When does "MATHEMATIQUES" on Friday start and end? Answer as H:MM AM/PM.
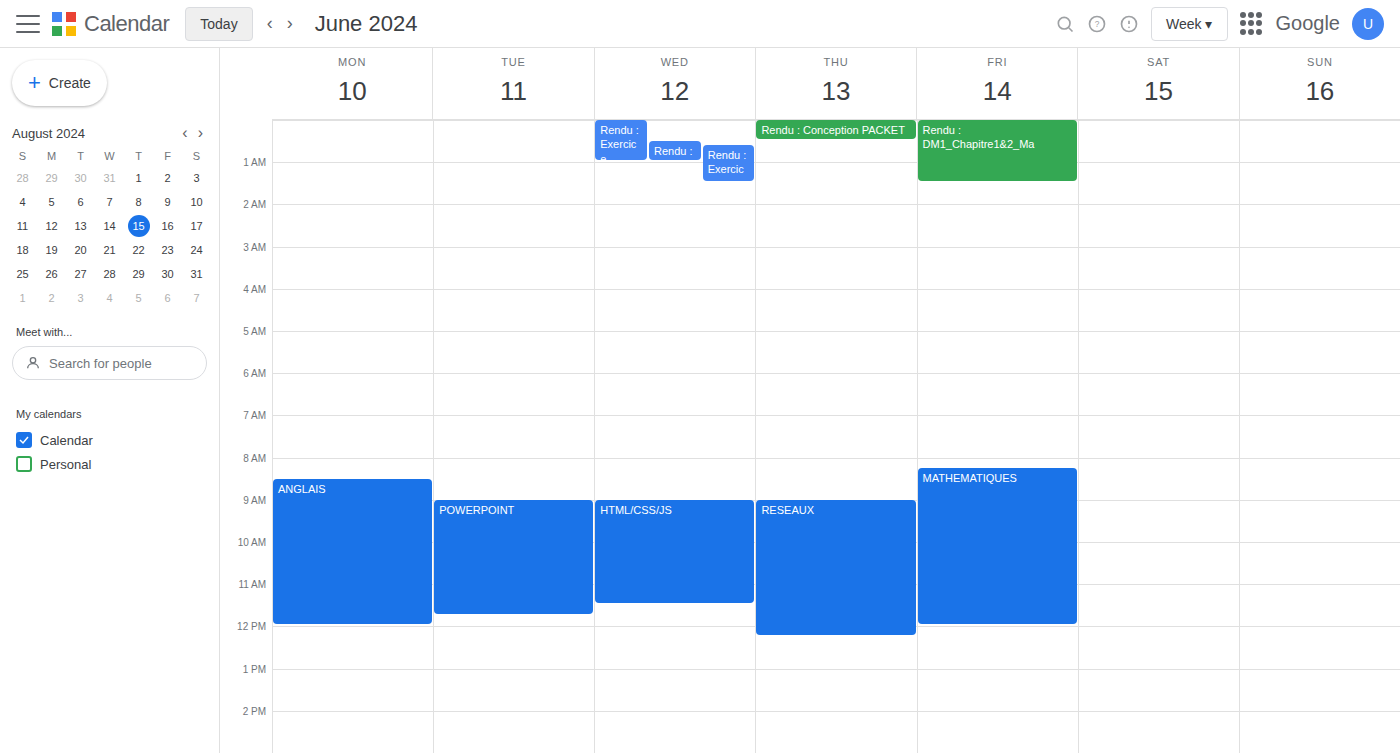
8:15 AM to 12:00 PM